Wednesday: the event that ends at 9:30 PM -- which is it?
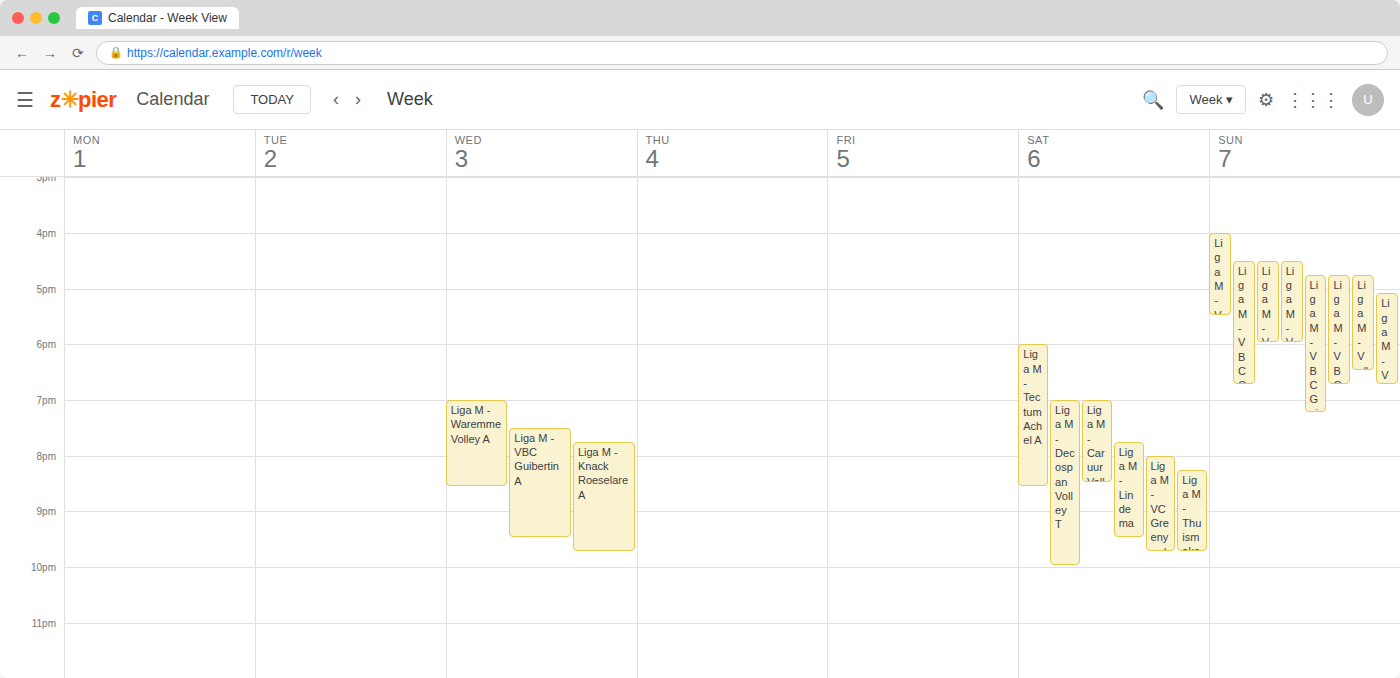
"Liga M - VBC Guibertin A"